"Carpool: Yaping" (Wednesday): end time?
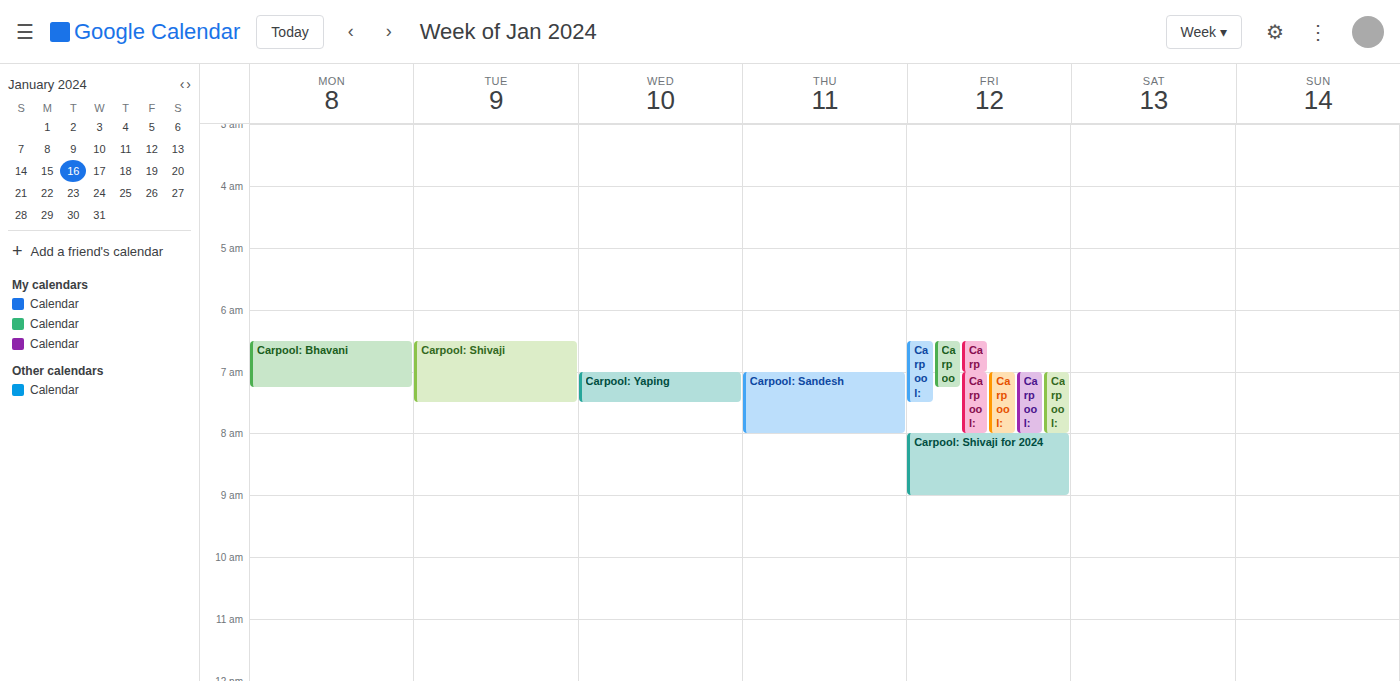
7:30 AM